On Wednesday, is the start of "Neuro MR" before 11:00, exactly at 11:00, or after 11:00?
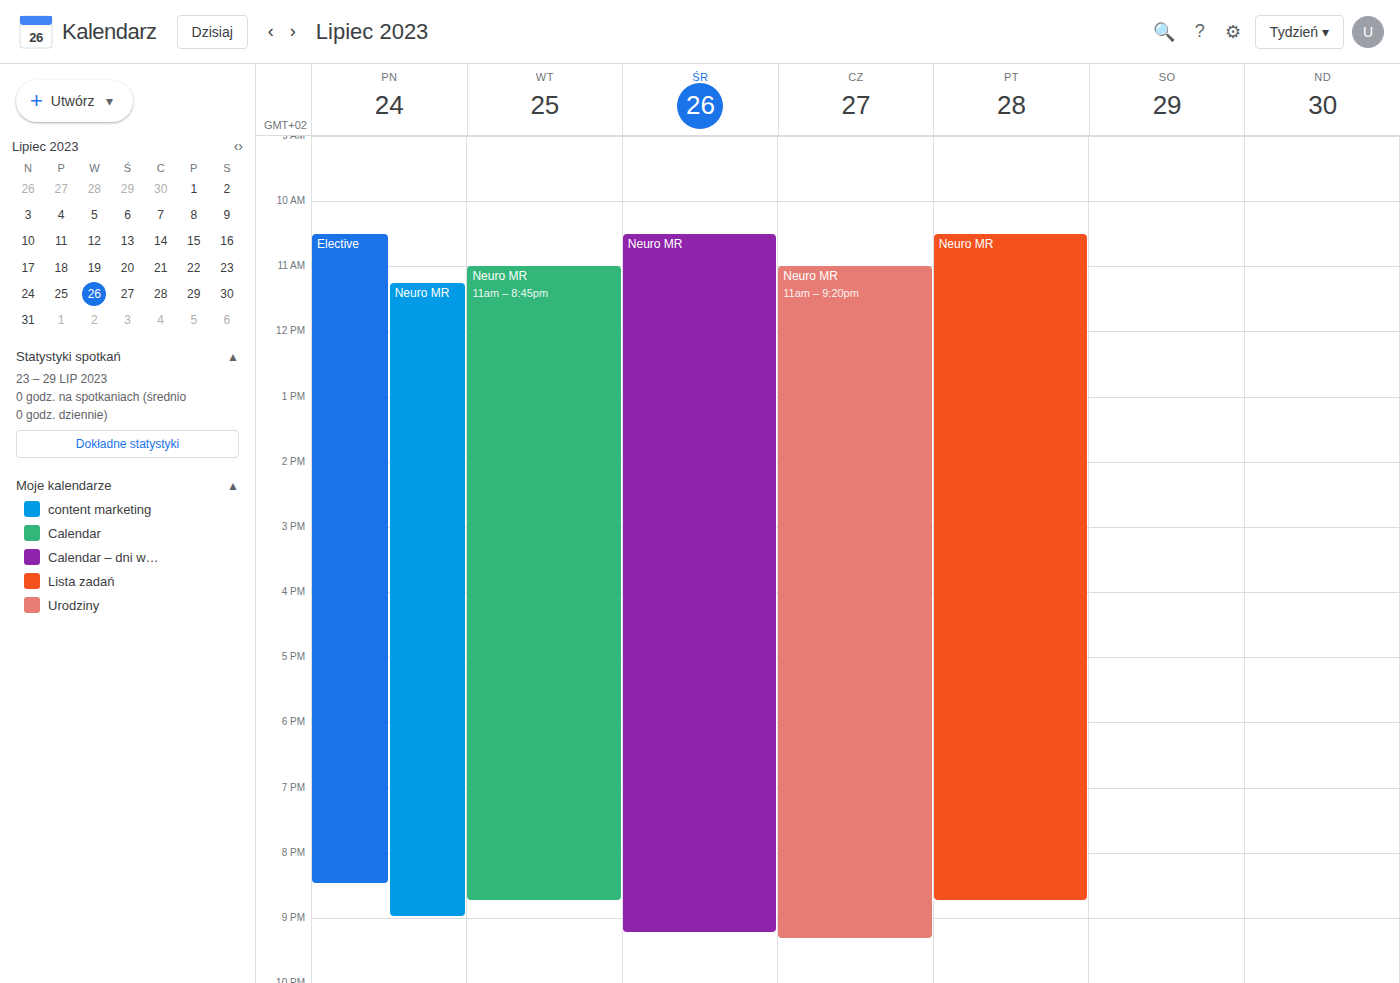
10:30 -- before 11:00, 30 minutes above the 11:00 line.